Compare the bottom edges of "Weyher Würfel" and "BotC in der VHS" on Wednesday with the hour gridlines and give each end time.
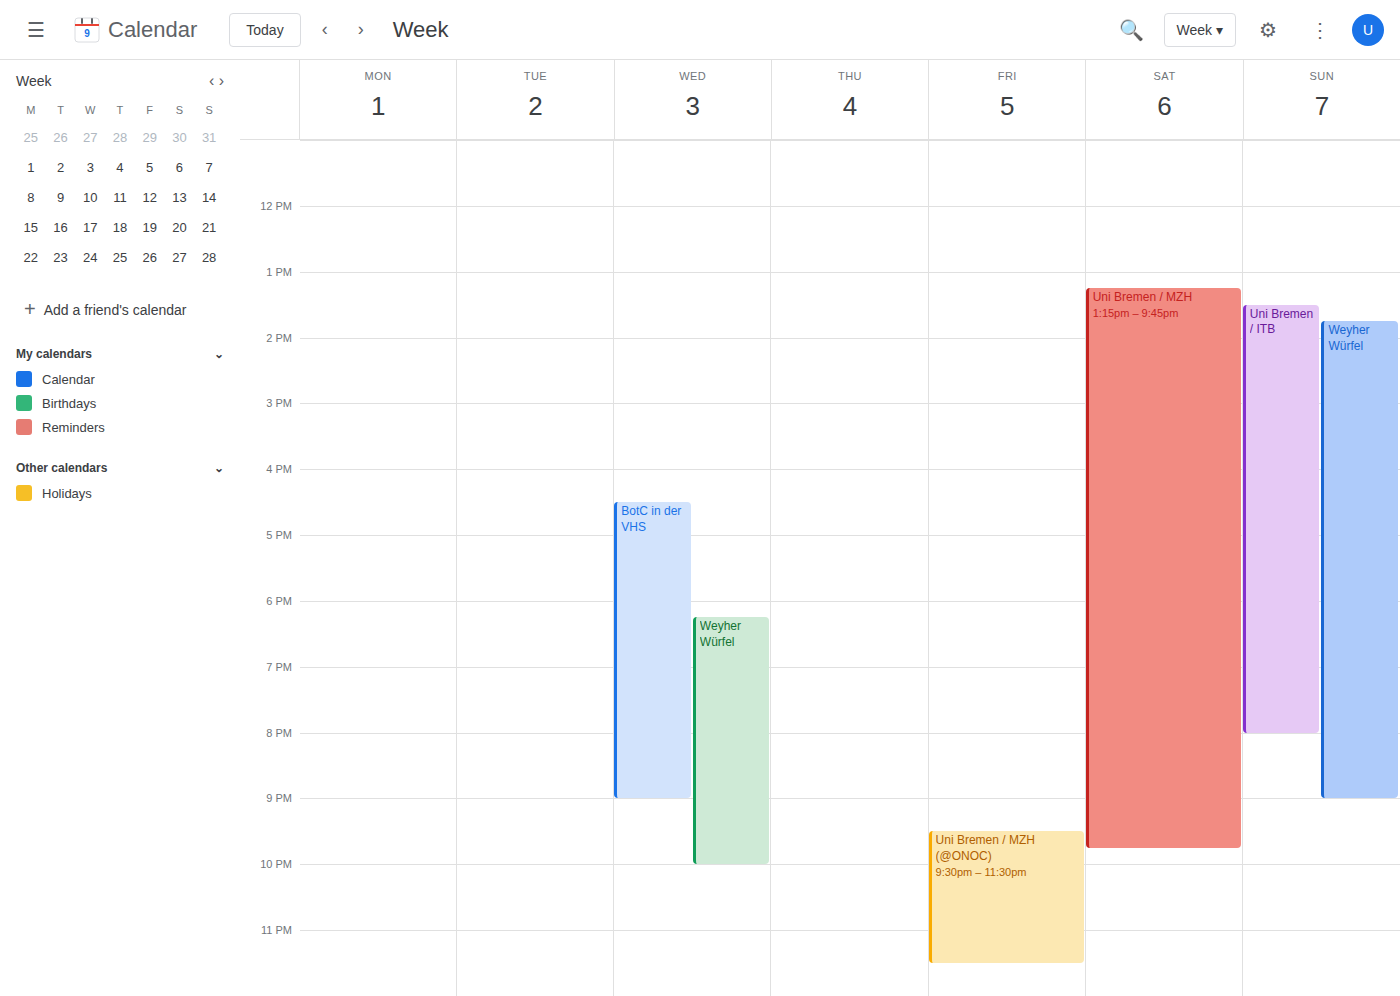
"Weyher Würfel": 10:00 PM, exactly on the 10 PM line. "BotC in der VHS": 9:00 PM, exactly on the 9 PM line.